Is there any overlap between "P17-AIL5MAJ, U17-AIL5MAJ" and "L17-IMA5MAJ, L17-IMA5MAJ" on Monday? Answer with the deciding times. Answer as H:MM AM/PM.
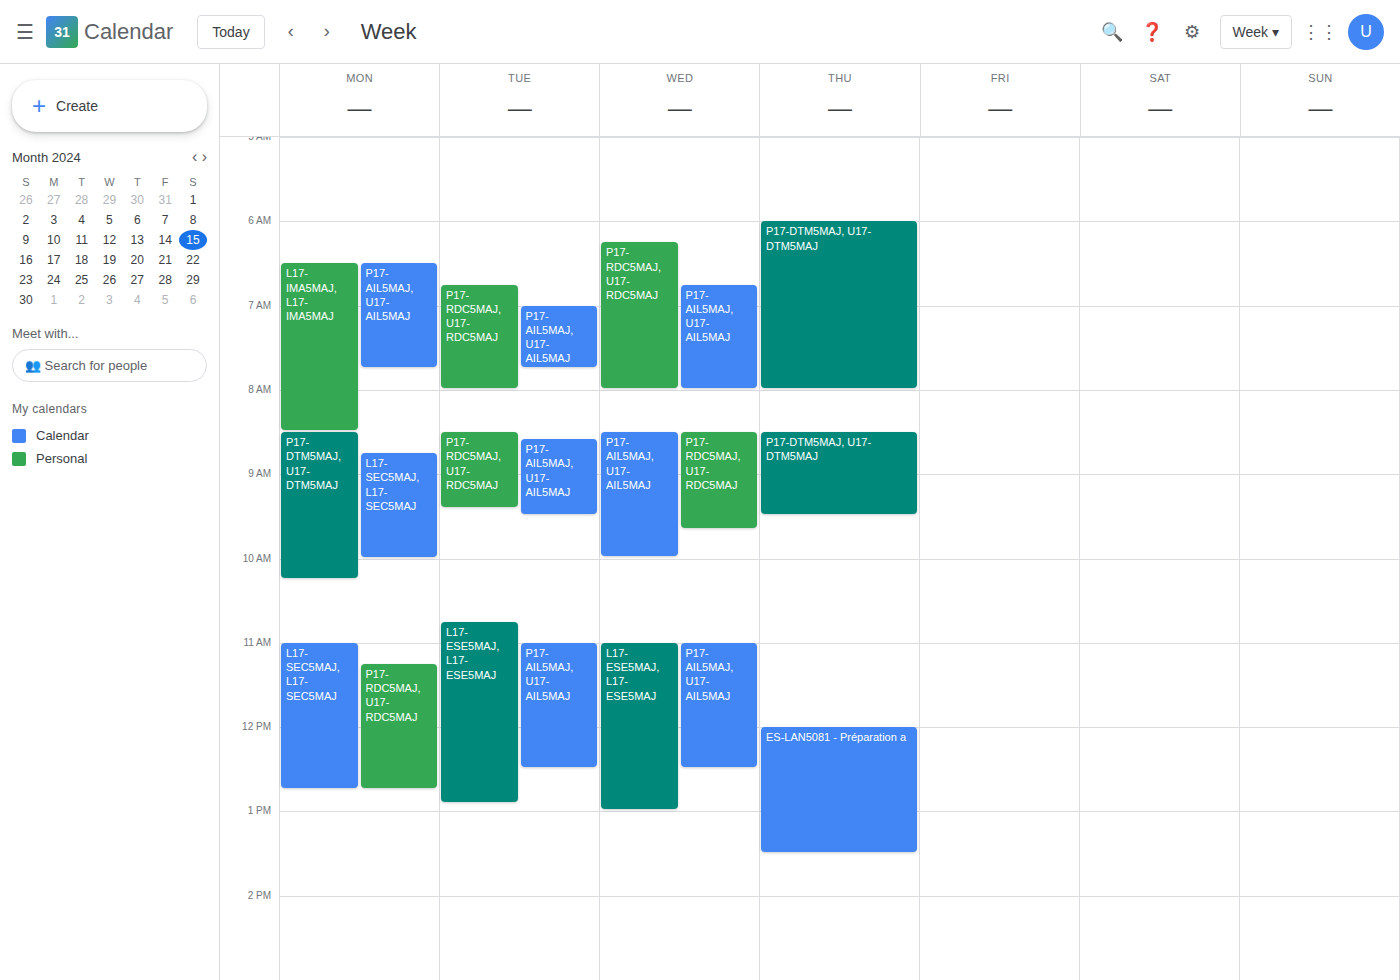
"P17-AIL5MAJ, U17-AIL5MAJ" runs 6:30 AM to 7:45 AM, inside "L17-IMA5MAJ, L17-IMA5MAJ" -- they overlap.